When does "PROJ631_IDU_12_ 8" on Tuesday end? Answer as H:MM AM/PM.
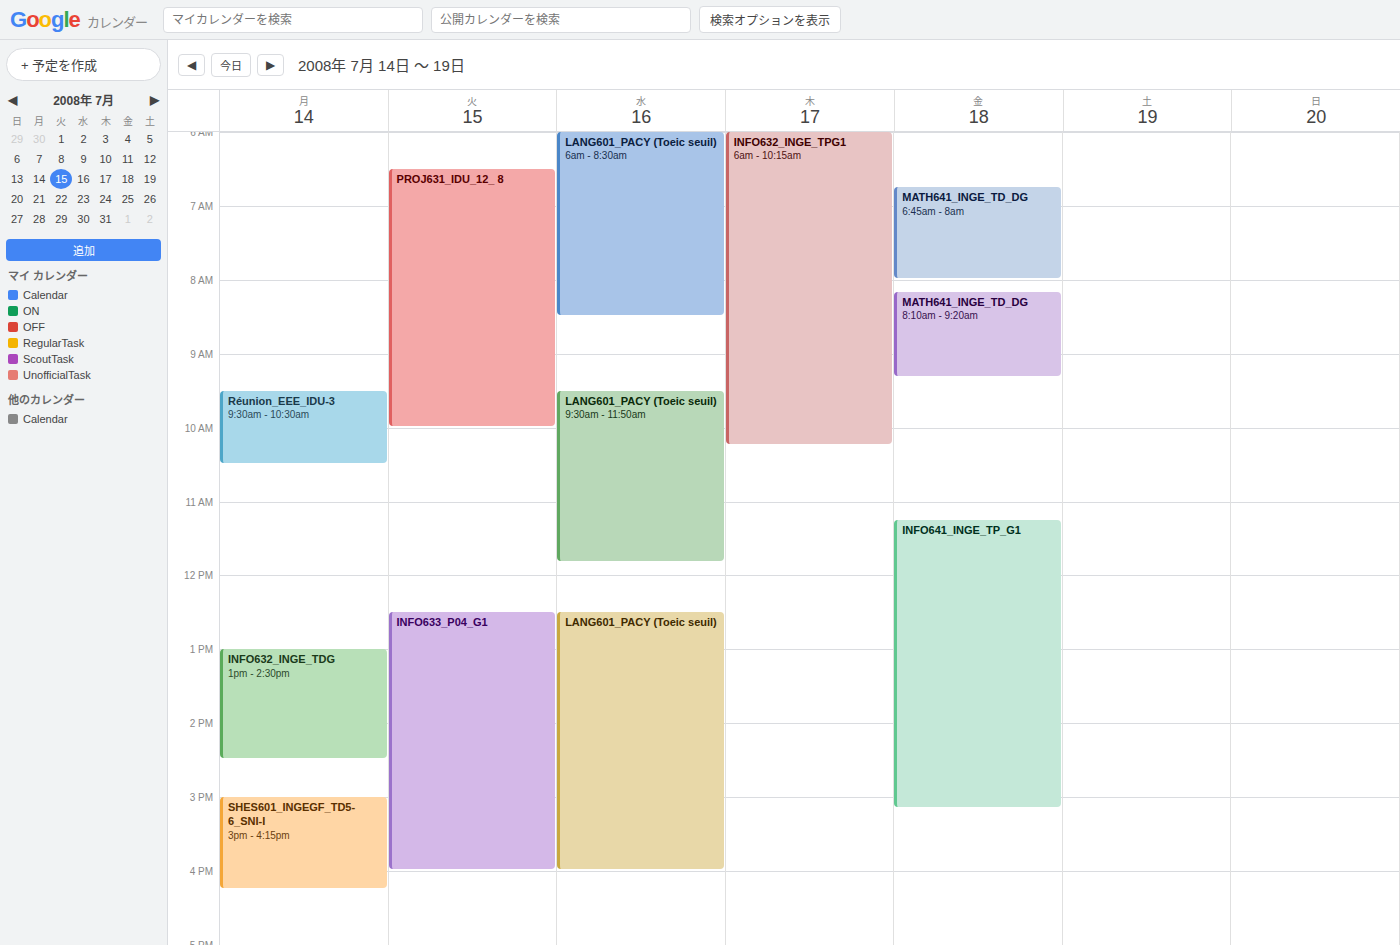
10:00 AM